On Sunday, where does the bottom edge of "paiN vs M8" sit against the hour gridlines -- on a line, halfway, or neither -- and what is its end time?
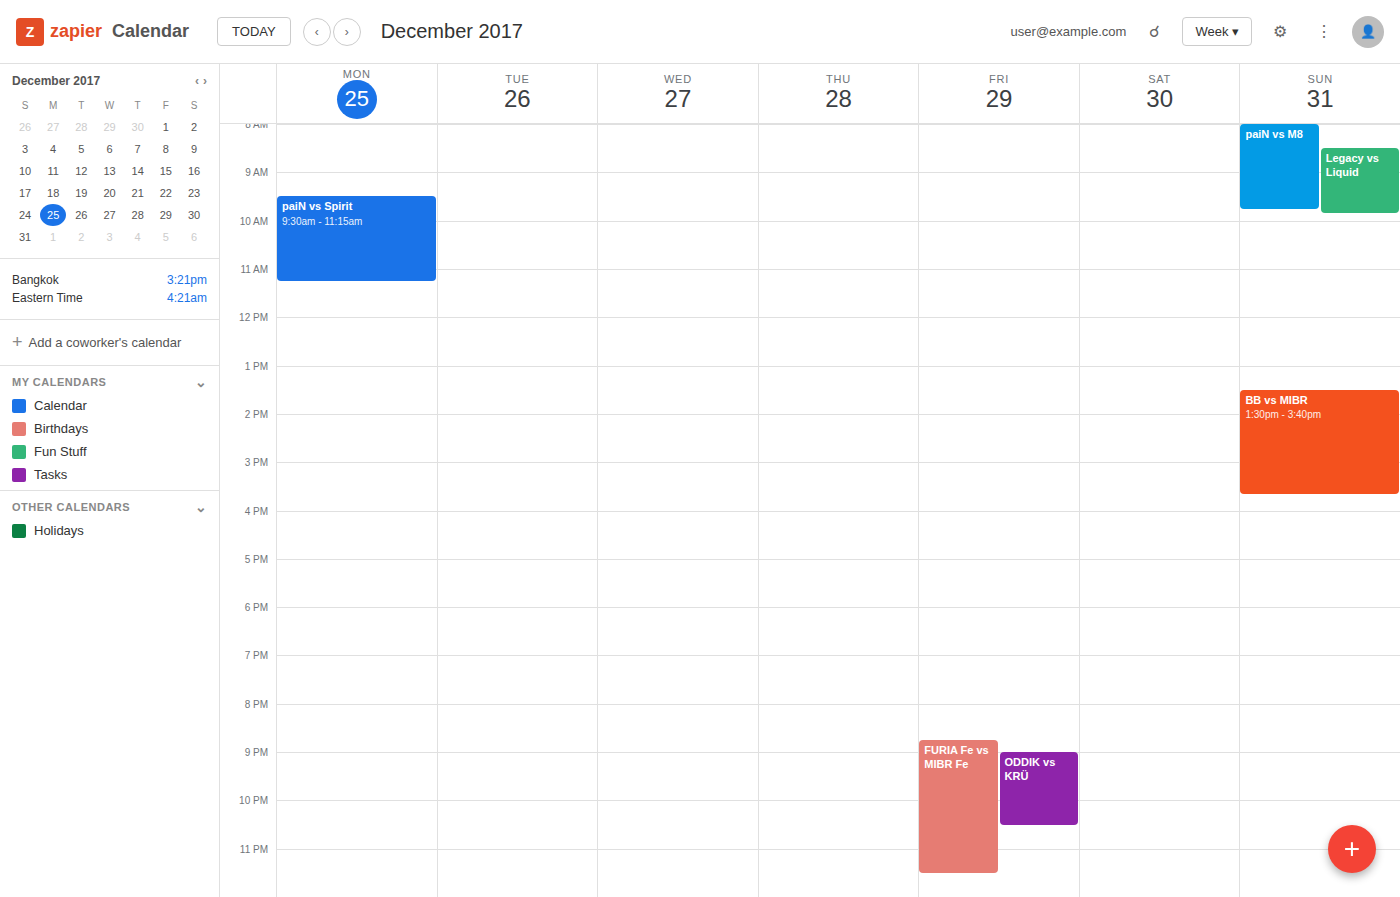
9:45 AM -- neither: three quarters of the way from the 9 AM line to the 10 AM line.